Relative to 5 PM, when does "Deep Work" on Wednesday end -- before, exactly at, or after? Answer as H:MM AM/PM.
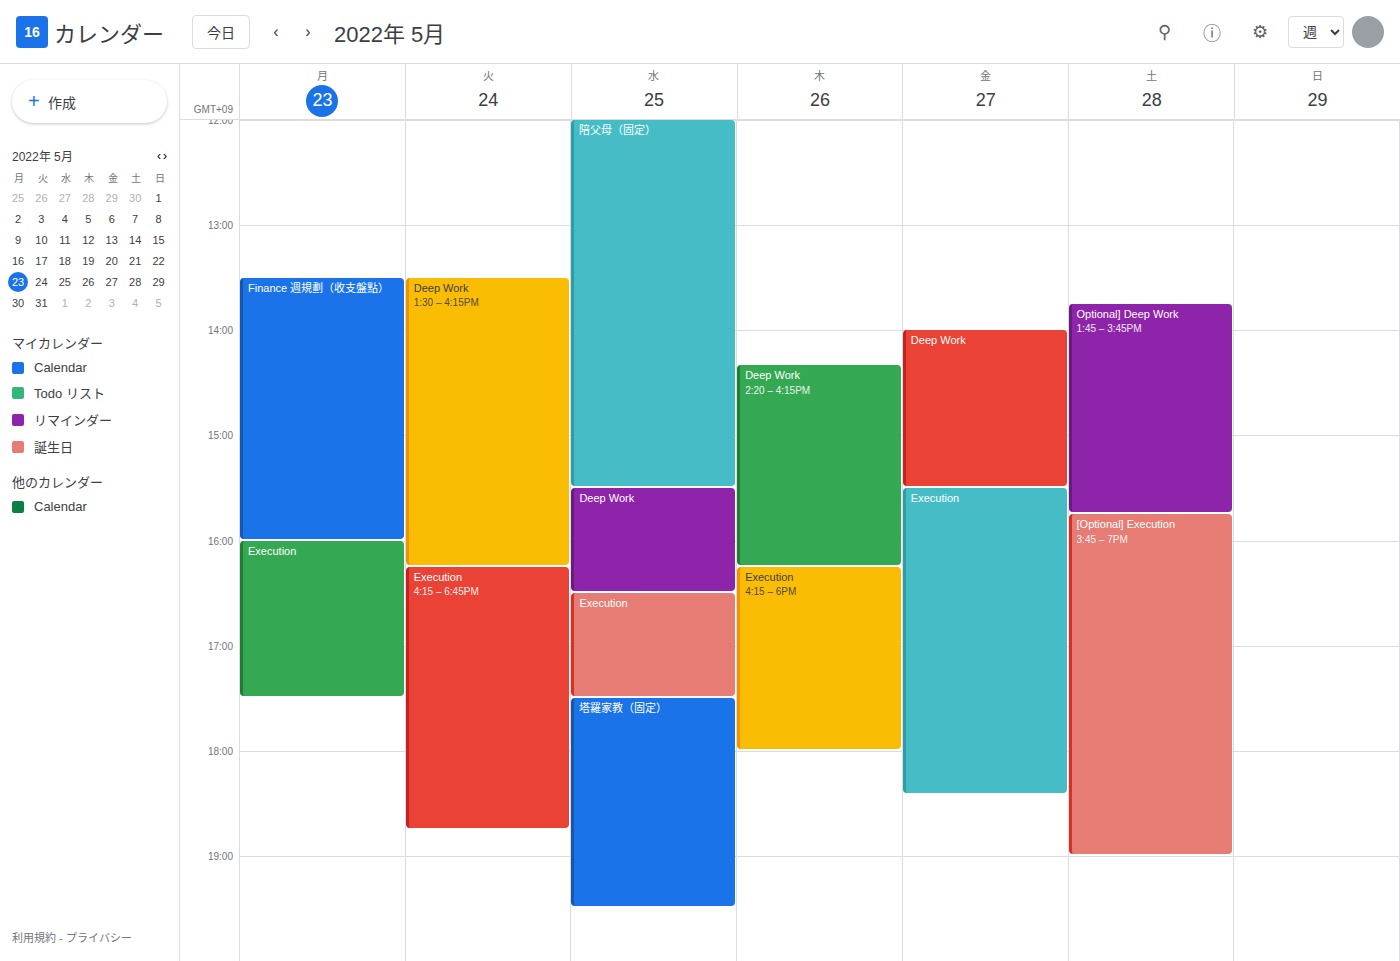
4:30 PM -- before 5 PM, 30 minutes above the 5 PM line.